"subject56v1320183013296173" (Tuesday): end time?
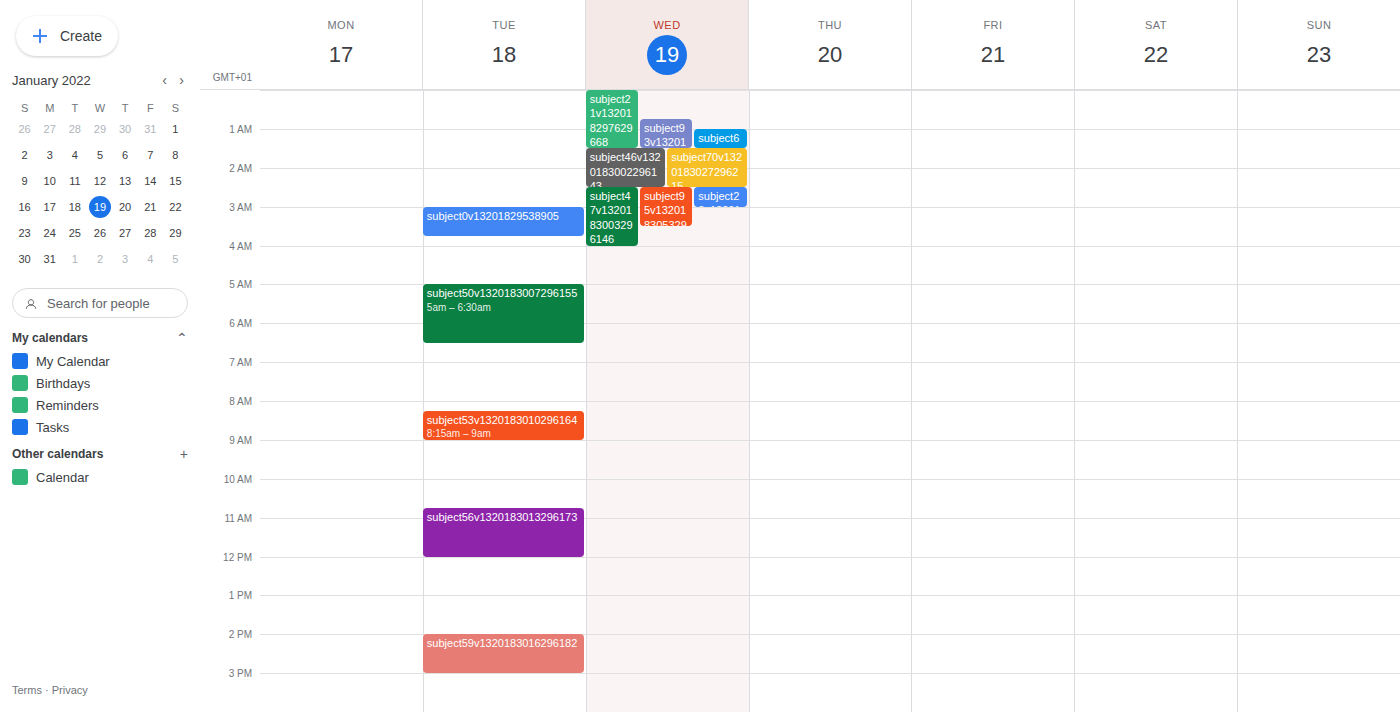
12:00 PM